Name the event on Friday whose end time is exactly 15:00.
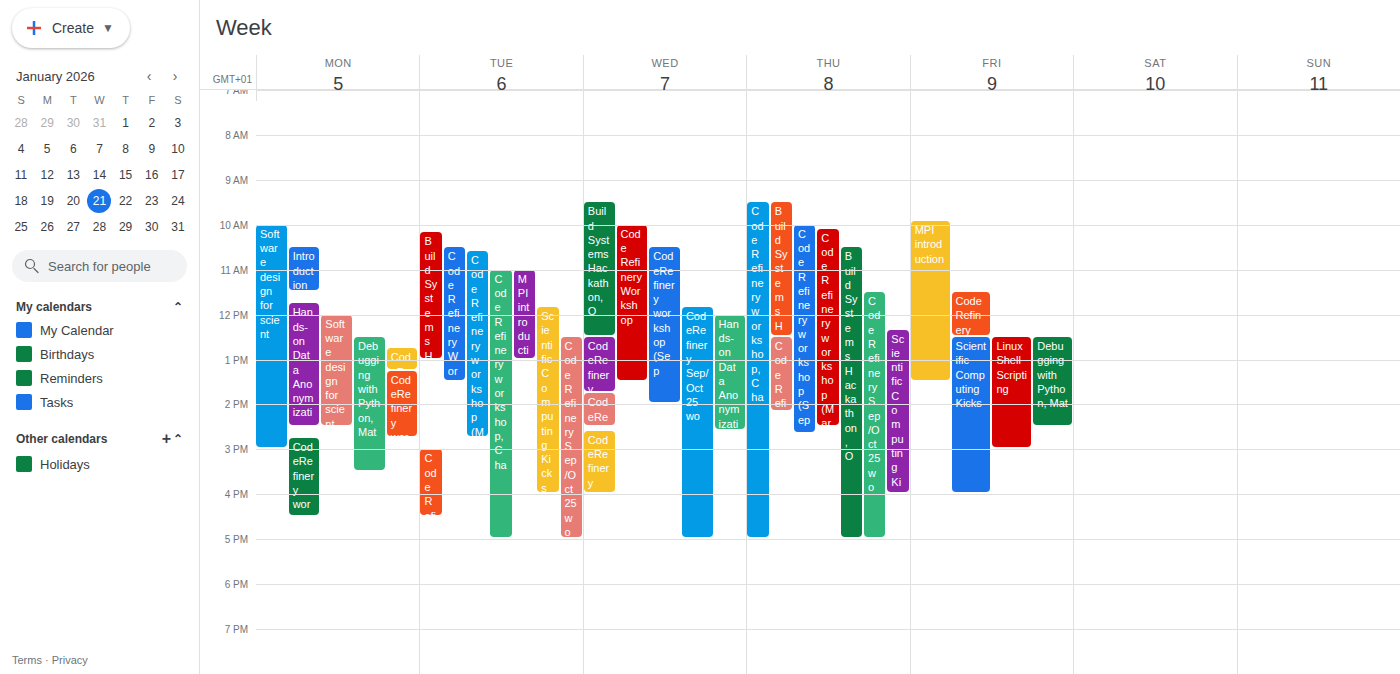
"Linux Shell Scripting"